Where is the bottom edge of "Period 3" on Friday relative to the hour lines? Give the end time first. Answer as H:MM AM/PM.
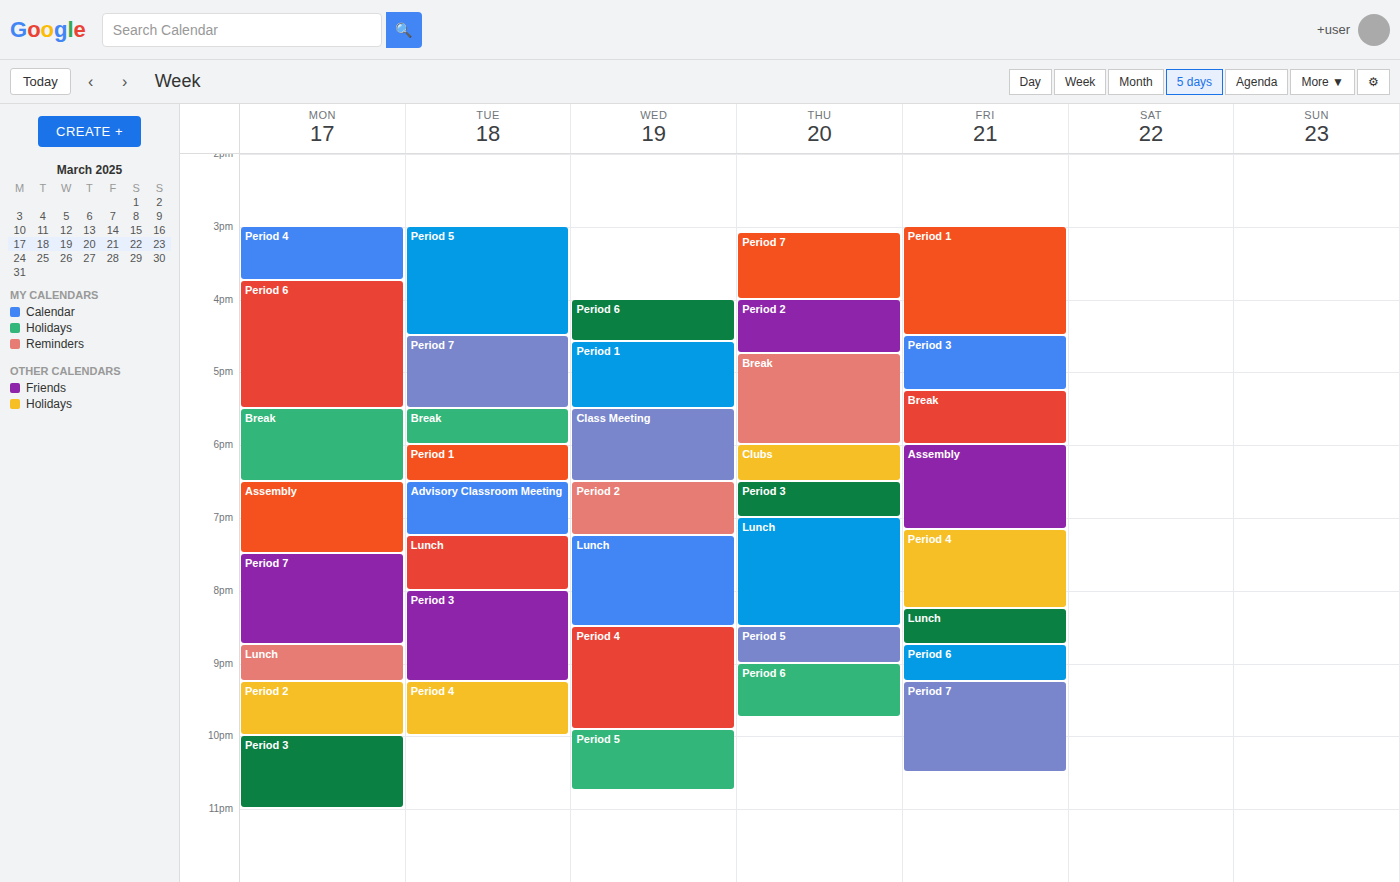
5:15 PM -- neither: a quarter of the way from the 5 PM line to the 6 PM line.